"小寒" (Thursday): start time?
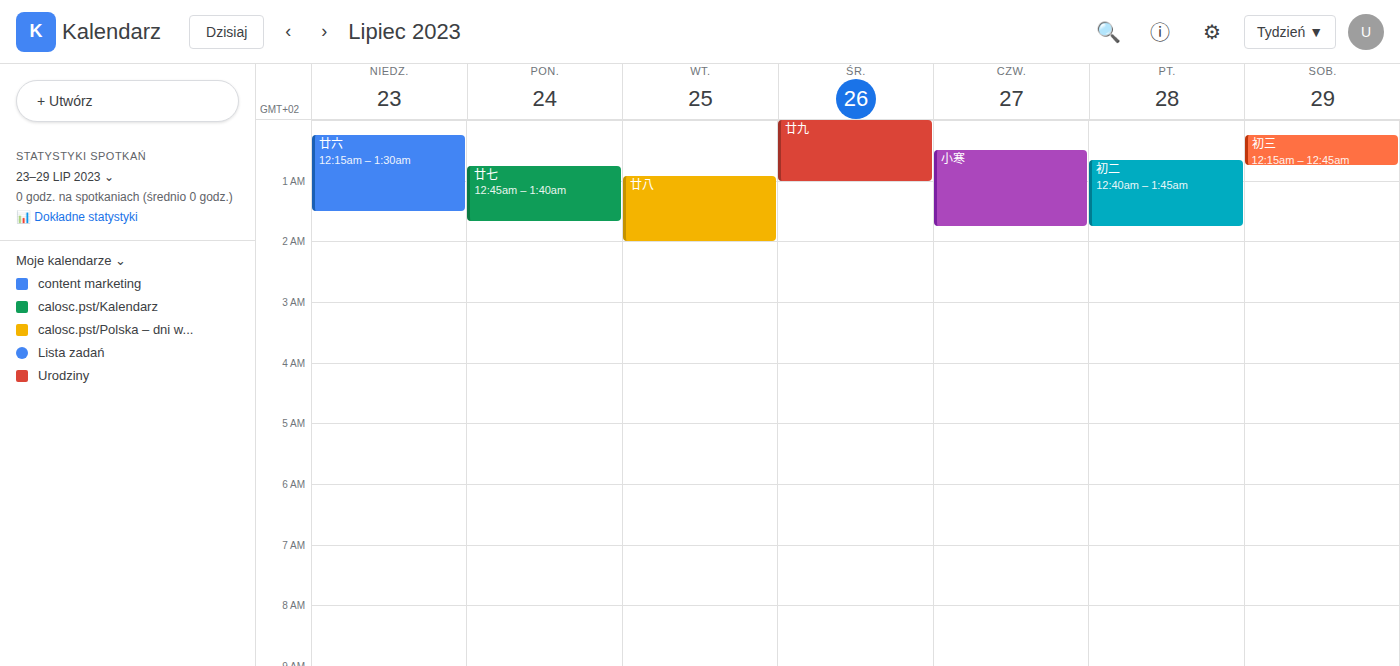
12:30 AM